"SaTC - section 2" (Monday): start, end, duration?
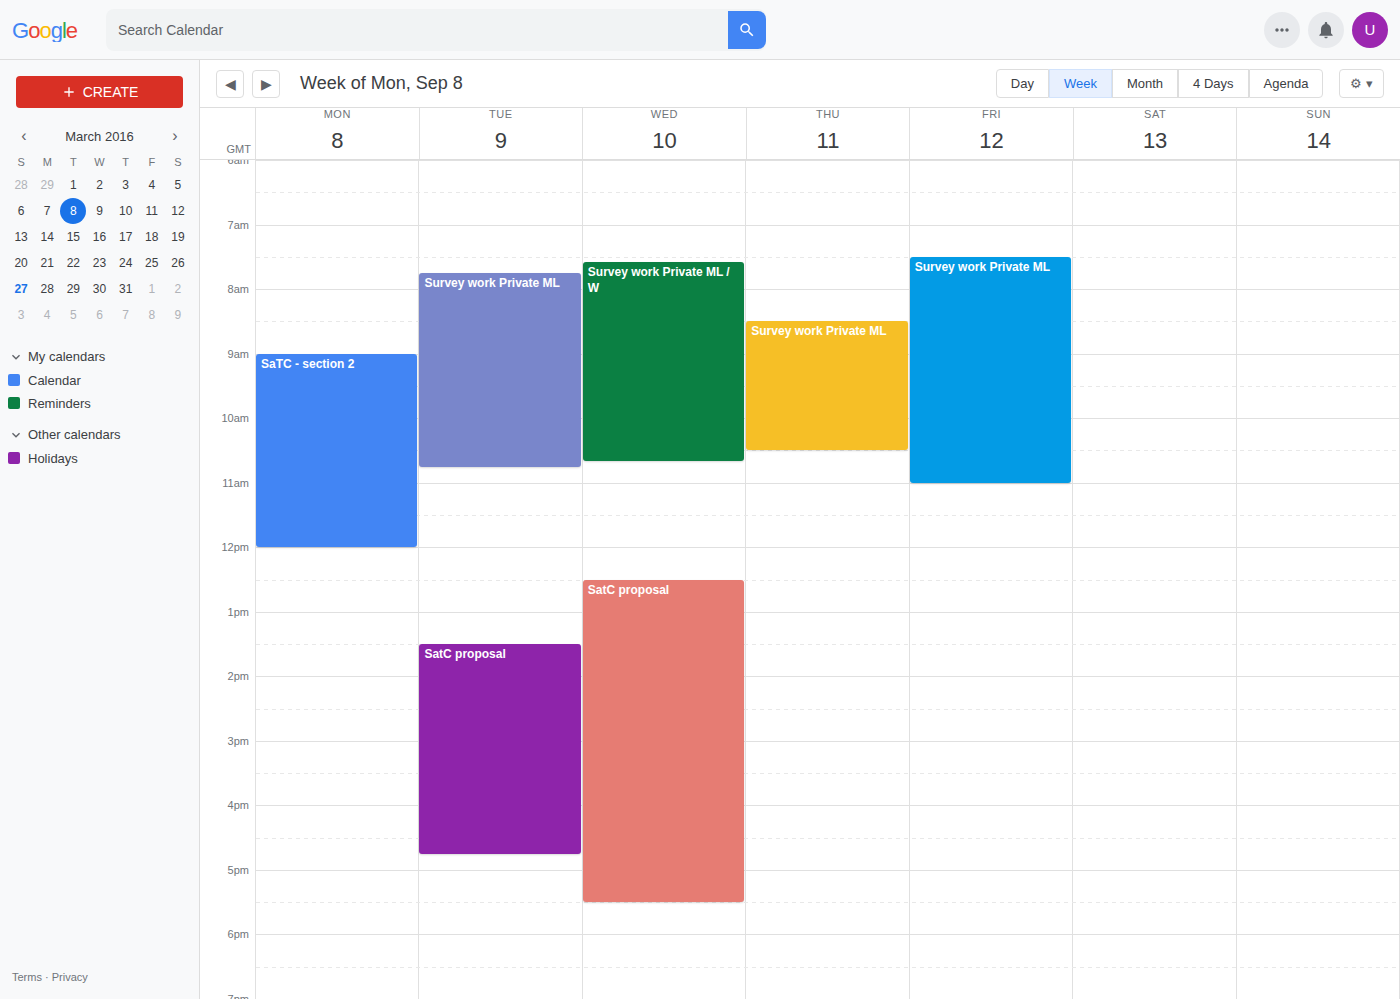
9:00 AM to 12:00 PM, 3 hours